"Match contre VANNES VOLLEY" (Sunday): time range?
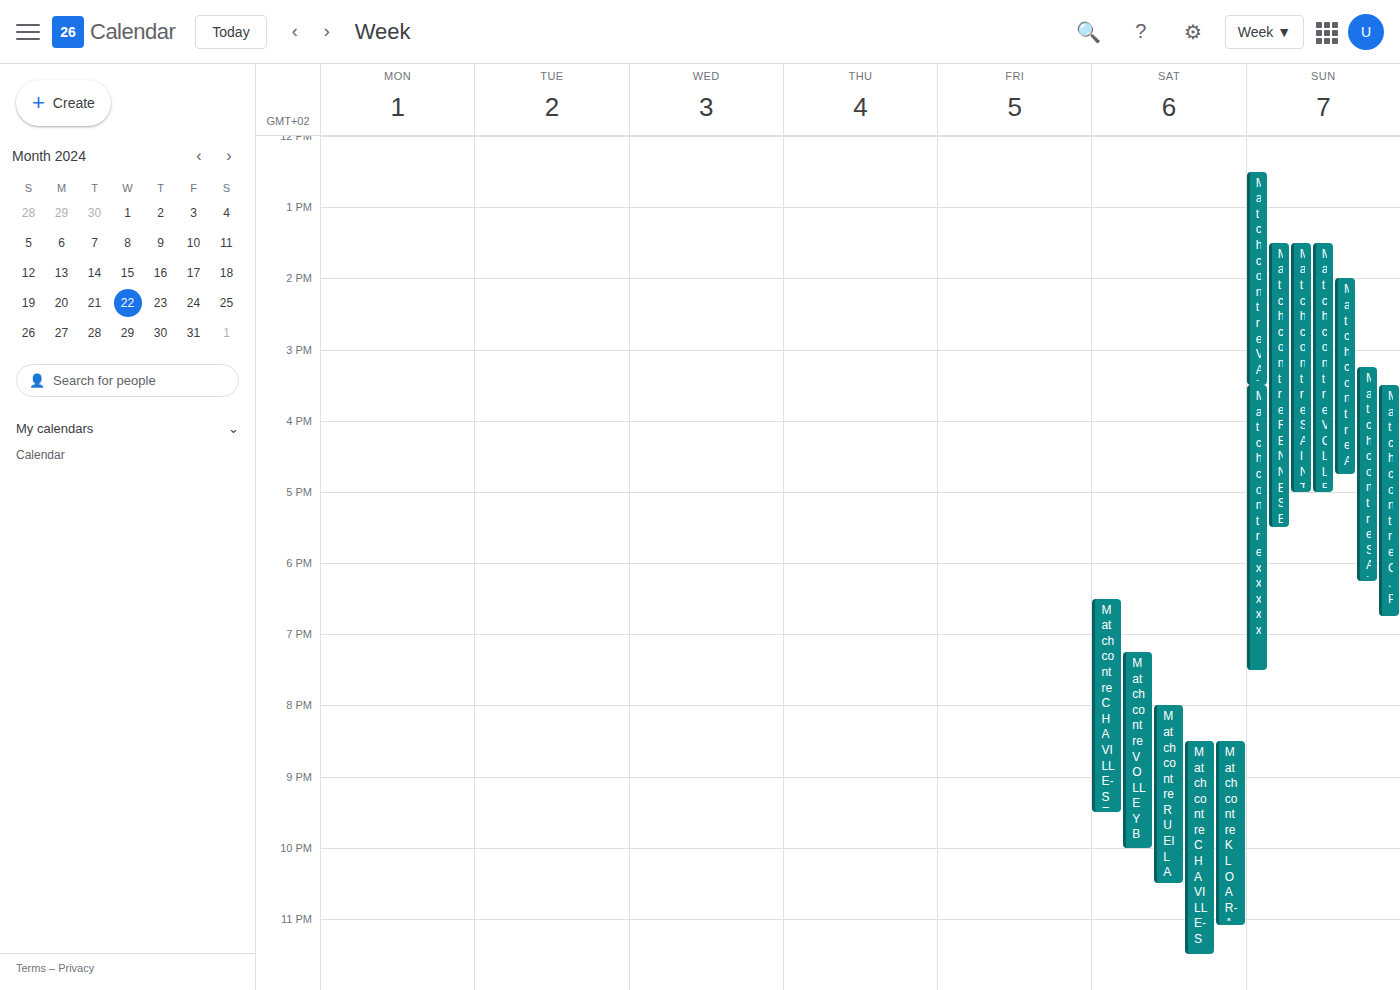
12:30 PM to 3:30 PM